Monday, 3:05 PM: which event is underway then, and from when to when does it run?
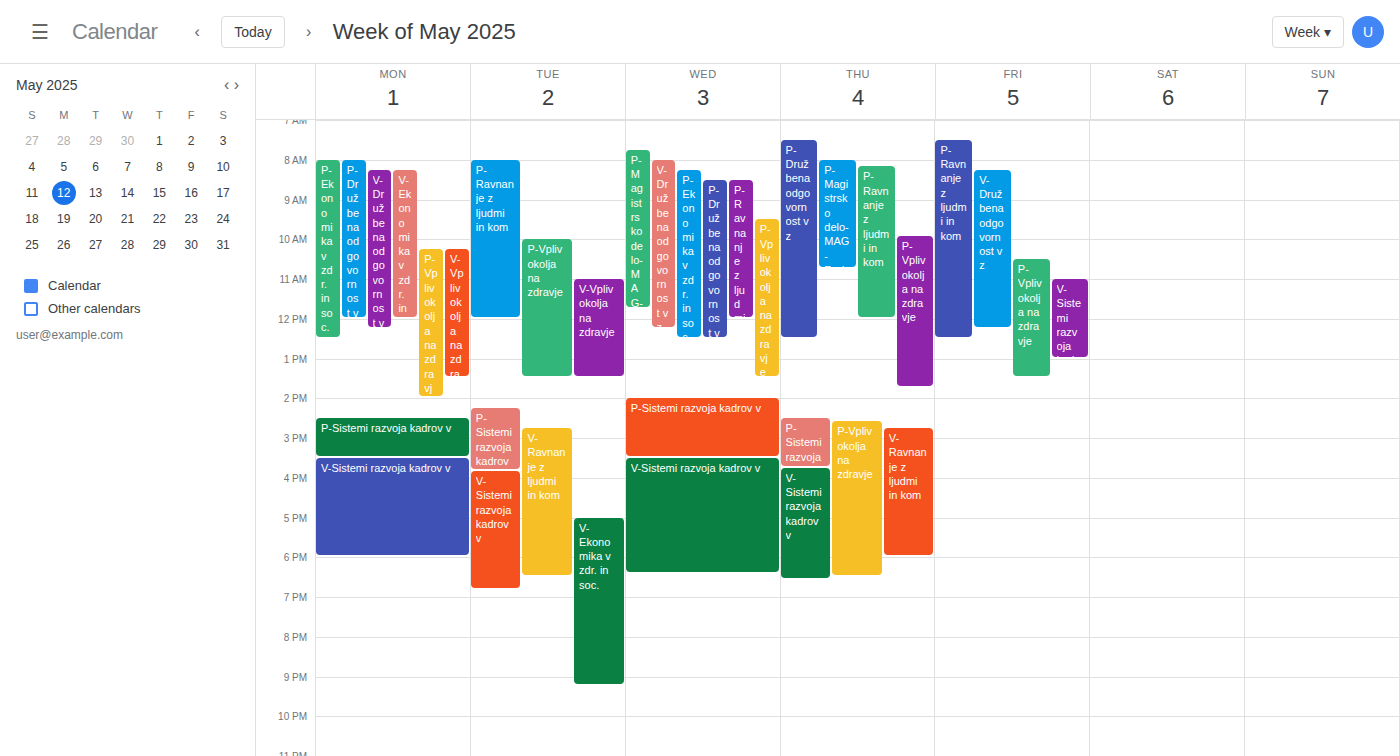
"P-Sistemi razvoja kadrov v", 2:30 PM to 3:30 PM